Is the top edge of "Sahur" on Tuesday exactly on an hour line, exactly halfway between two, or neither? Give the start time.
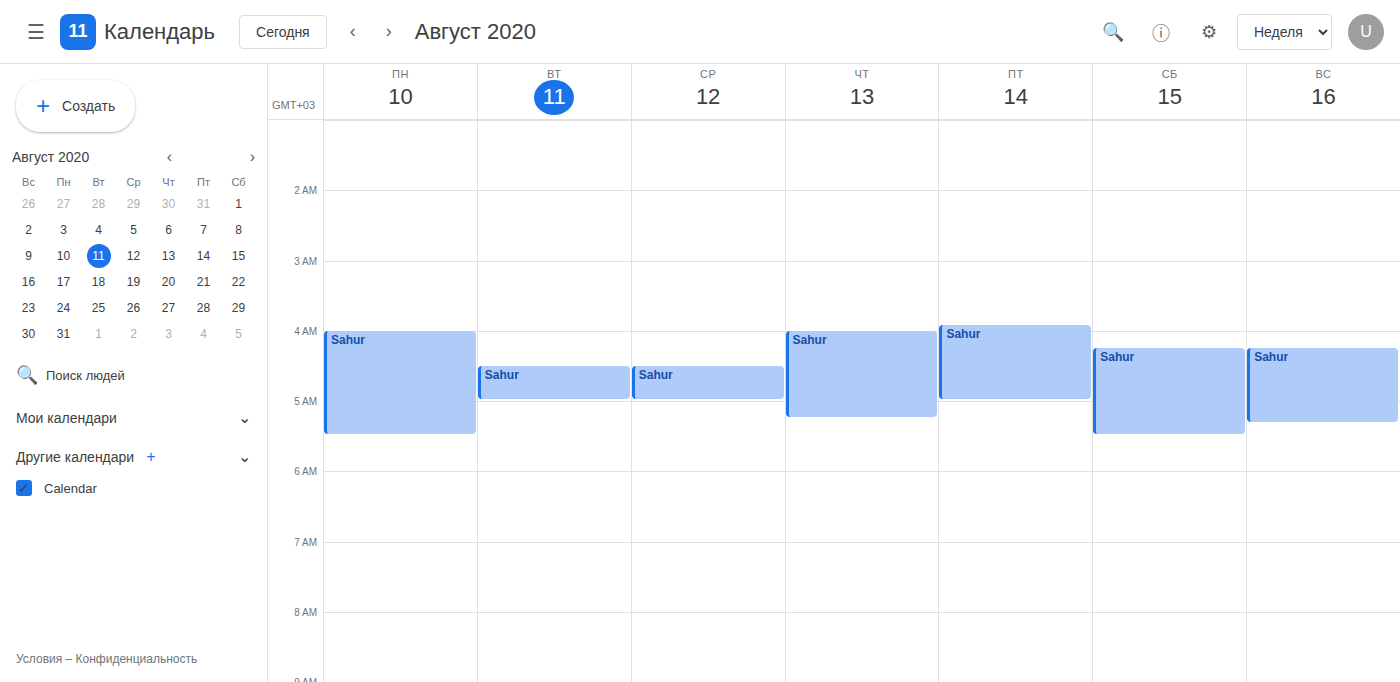
4:30 AM -- halfway between the 4 AM and 5 AM lines.